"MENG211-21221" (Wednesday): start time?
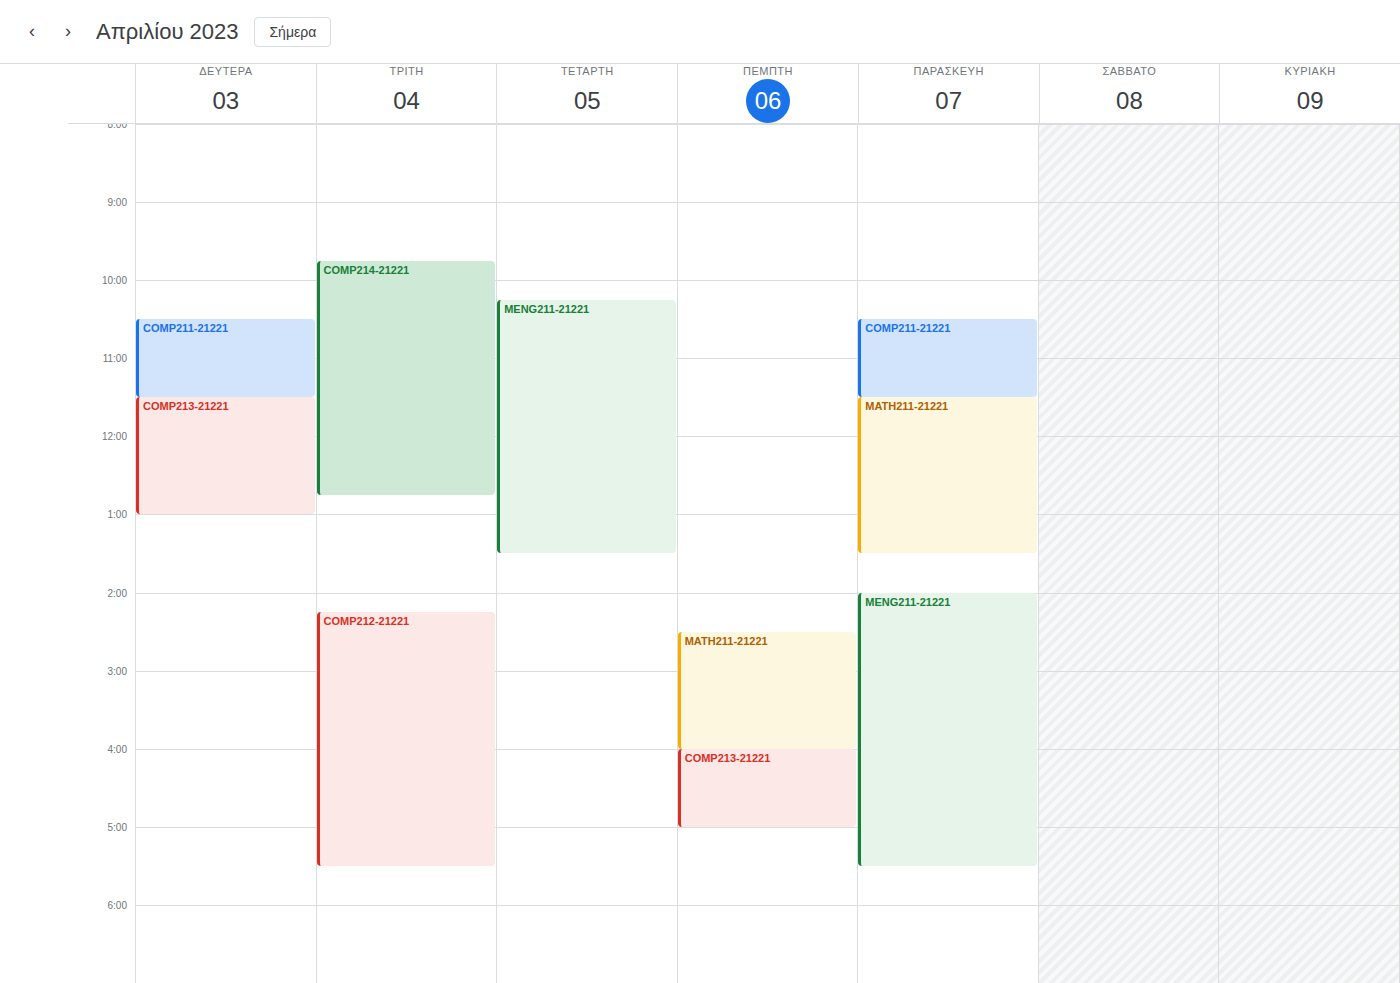
10:15 AM